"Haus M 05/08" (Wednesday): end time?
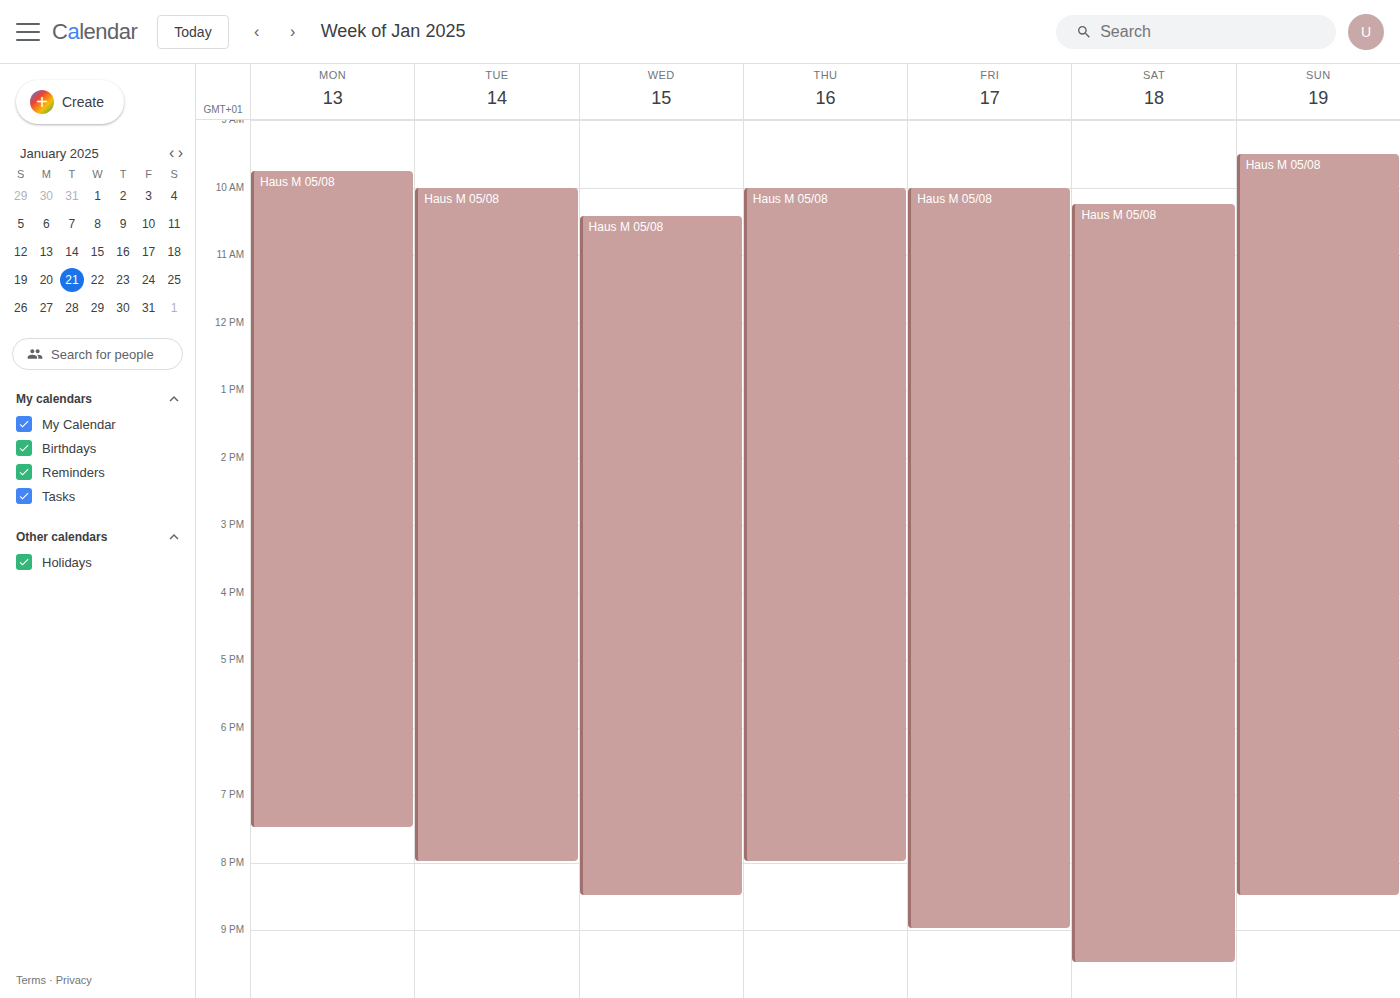
8:30 PM